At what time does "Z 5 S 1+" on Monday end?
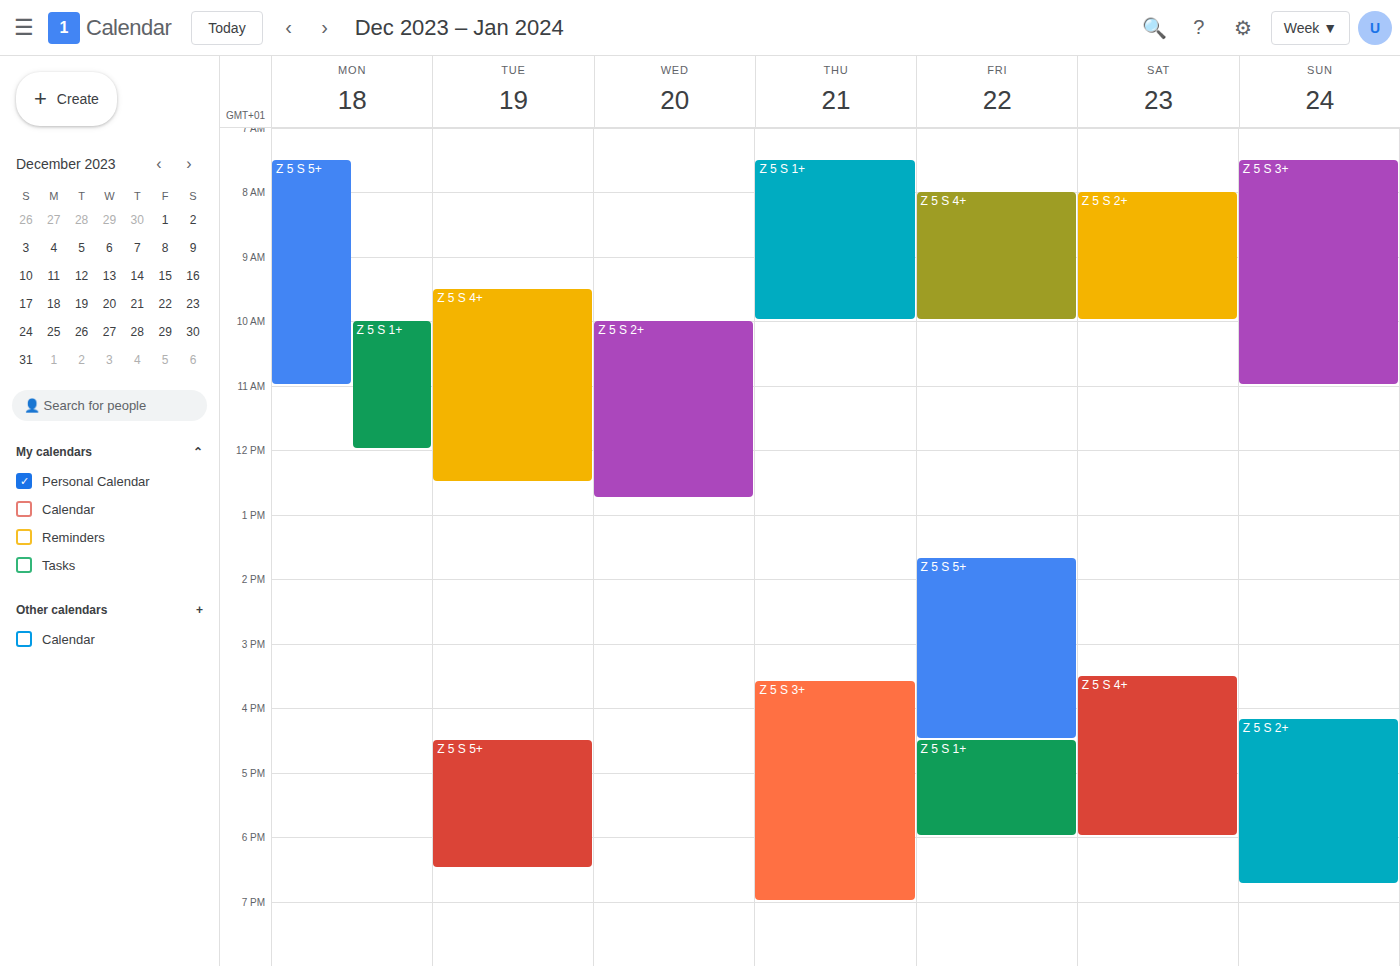
12:00 PM